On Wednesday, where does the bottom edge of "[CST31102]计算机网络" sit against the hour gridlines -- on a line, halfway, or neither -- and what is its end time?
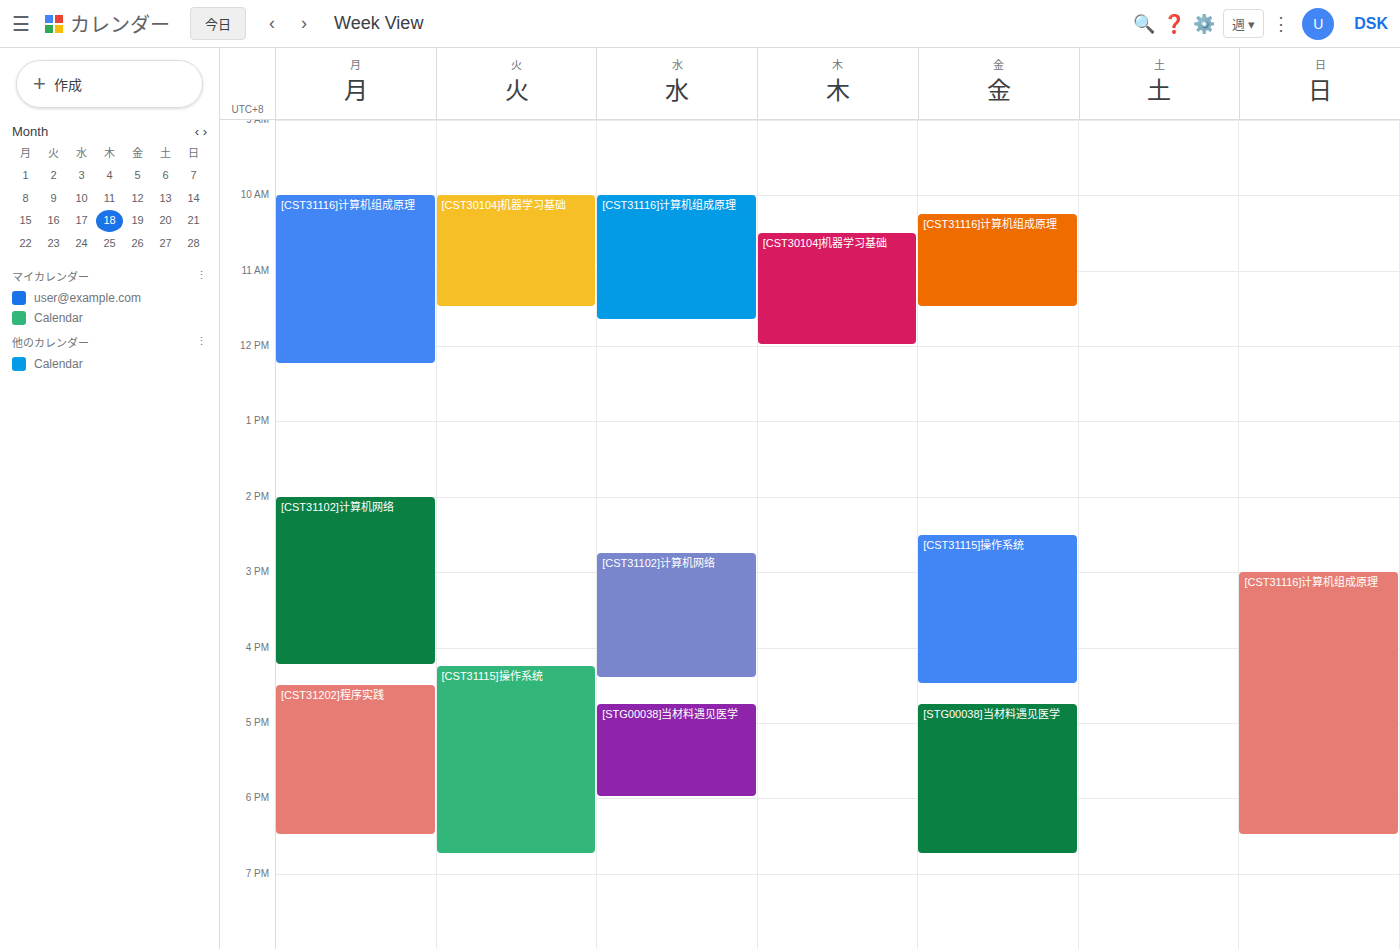
4:25 PM -- neither: 25 minutes below the 4 PM line and 35 minutes above the 5 PM line.